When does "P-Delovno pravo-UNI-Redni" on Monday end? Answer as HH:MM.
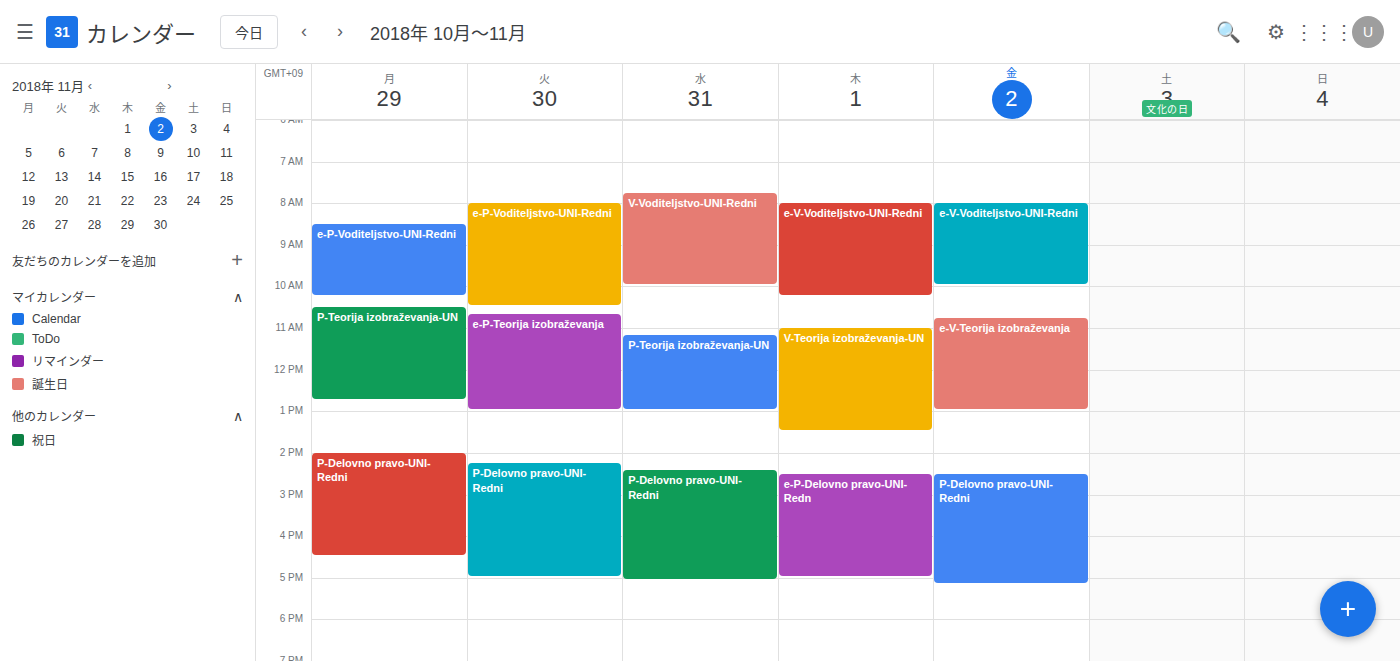
16:30